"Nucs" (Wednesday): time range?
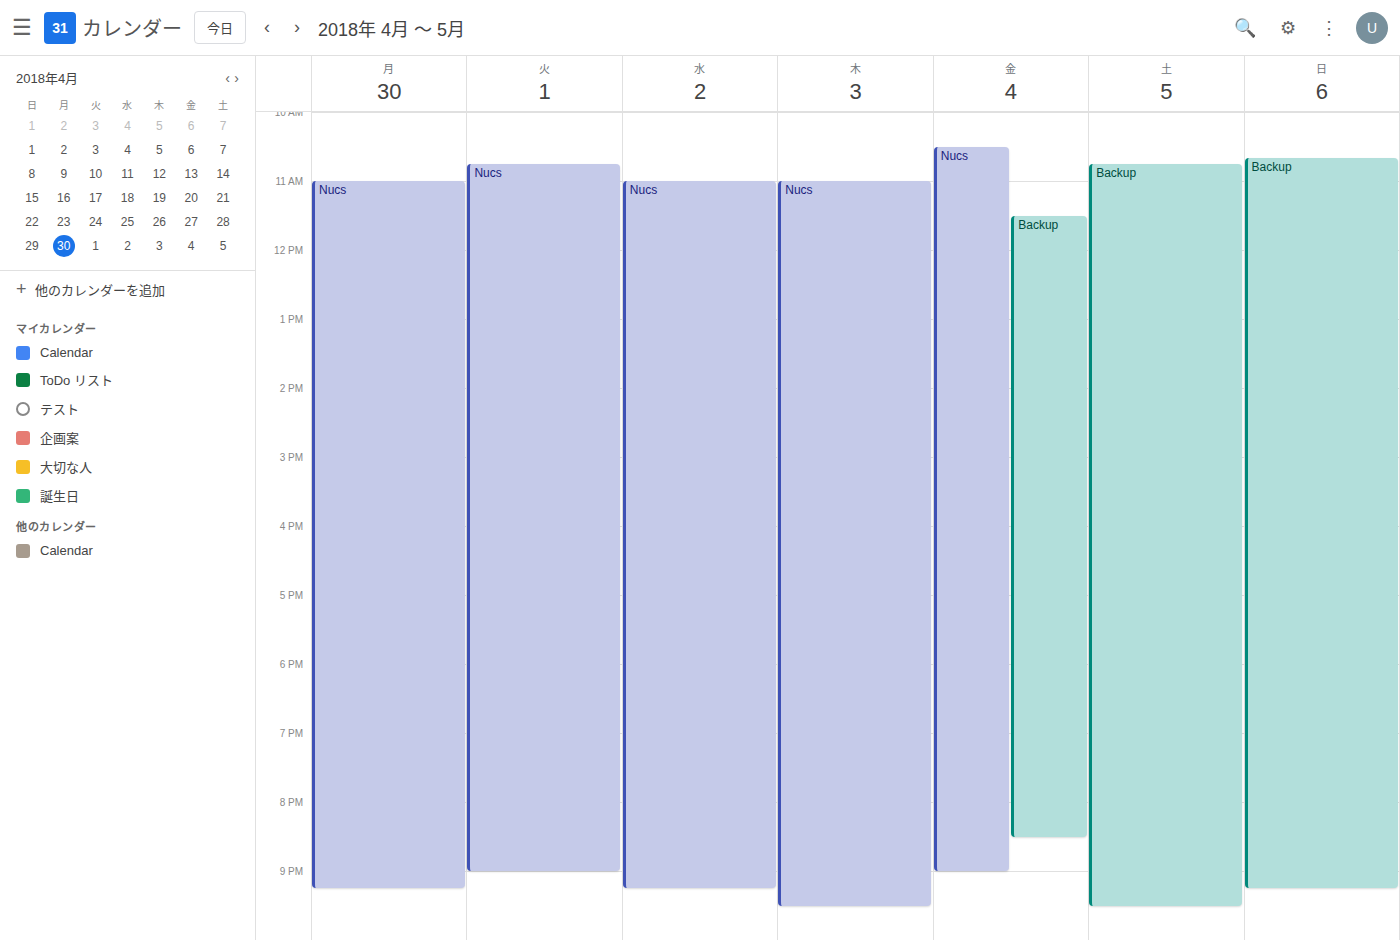
11:00 AM to 9:15 PM